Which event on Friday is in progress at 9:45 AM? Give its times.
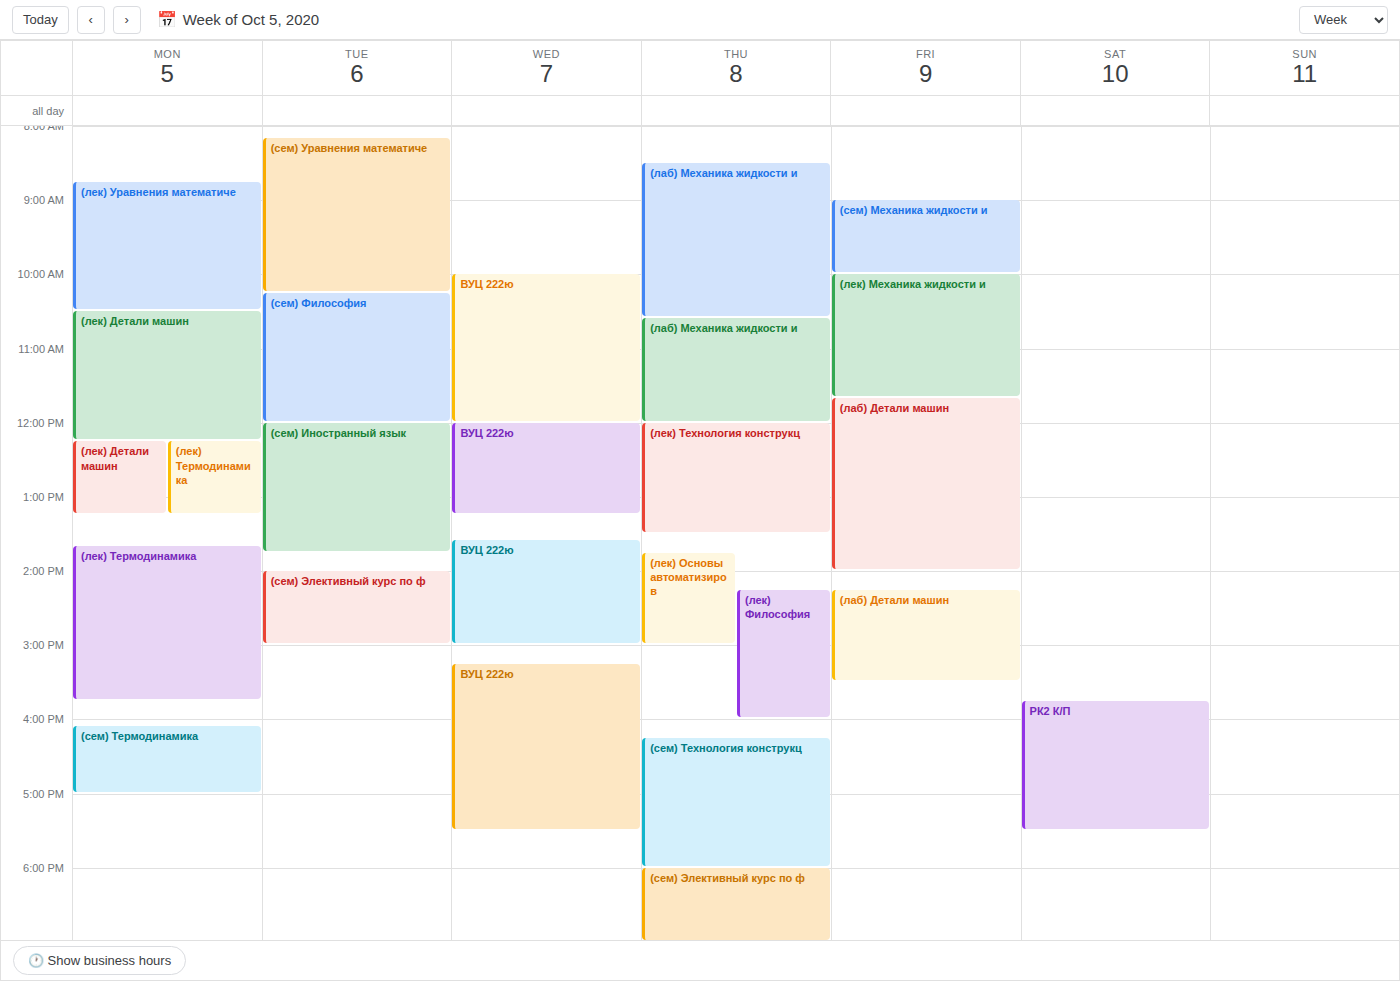
"(сем) Механика жидкости и", 9:00 AM to 10:00 AM